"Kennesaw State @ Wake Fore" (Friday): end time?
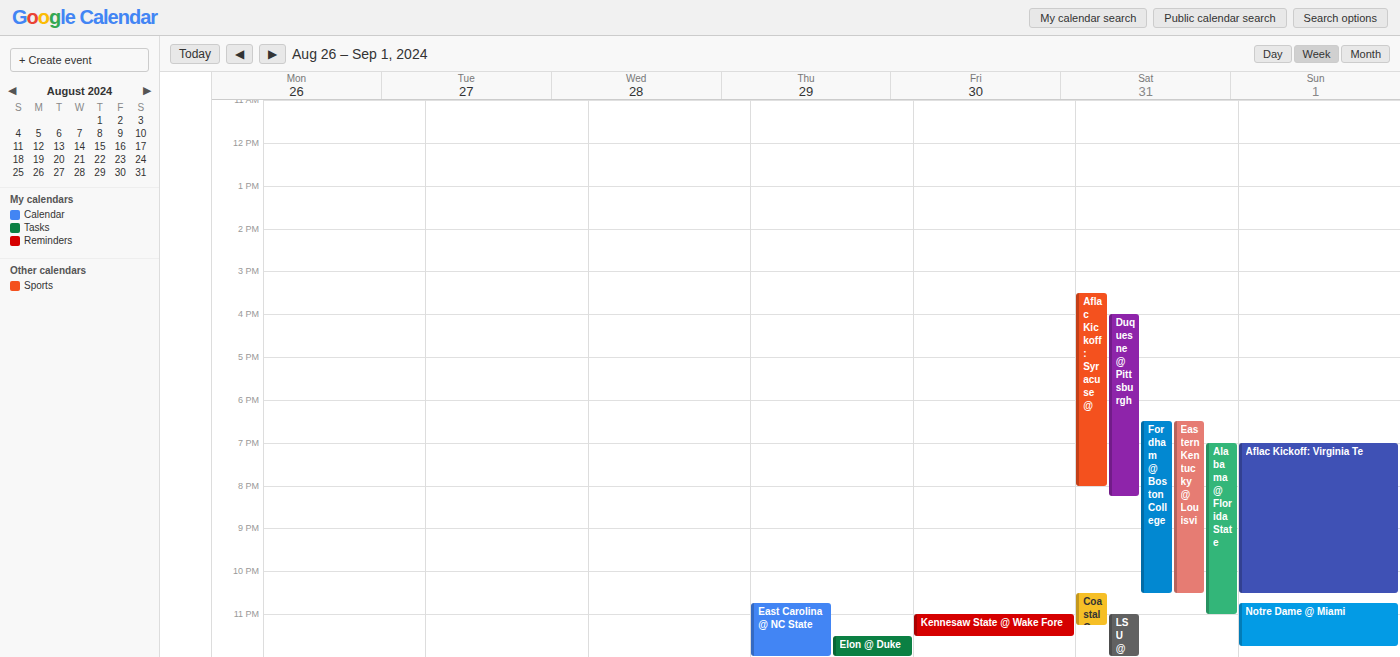
11:30 PM